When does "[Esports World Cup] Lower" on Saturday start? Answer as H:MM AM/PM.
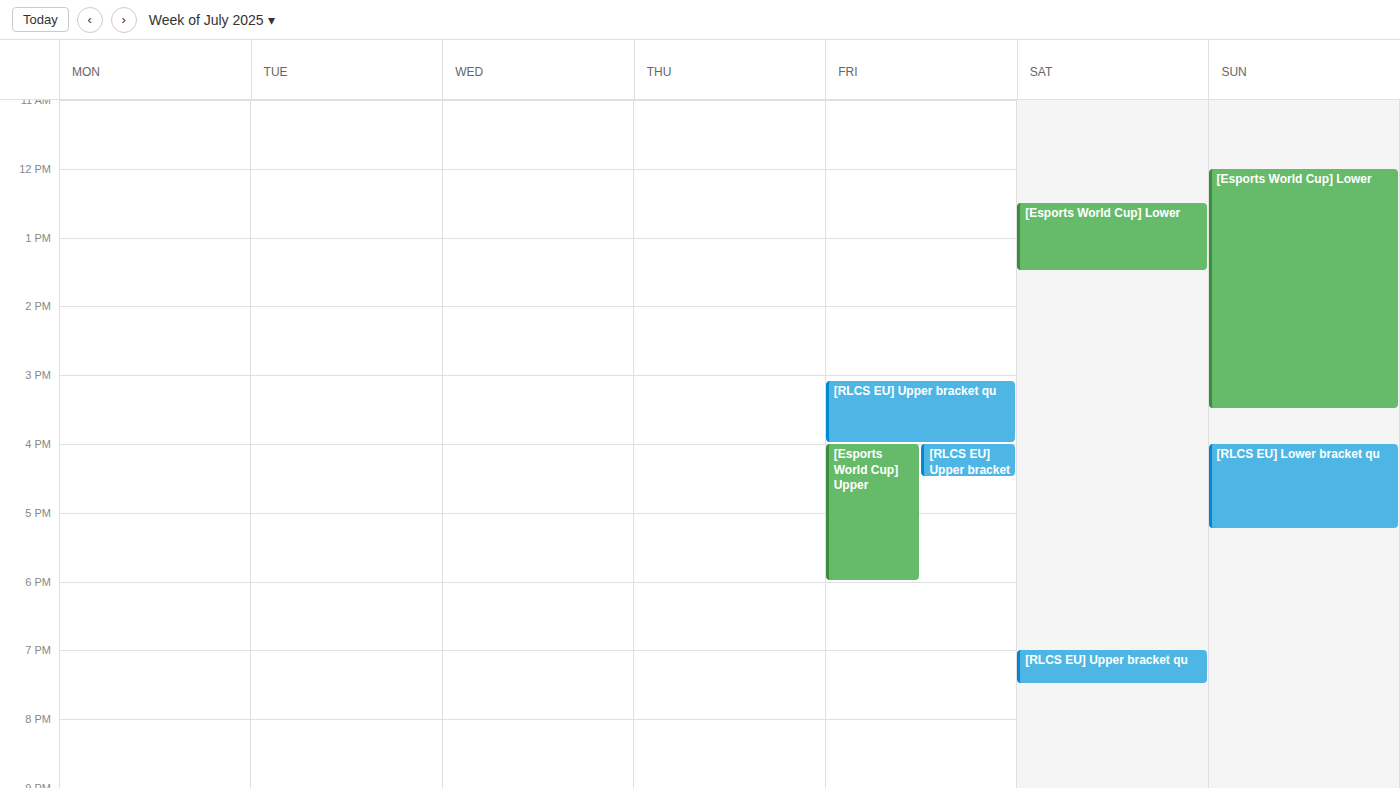
12:30 PM